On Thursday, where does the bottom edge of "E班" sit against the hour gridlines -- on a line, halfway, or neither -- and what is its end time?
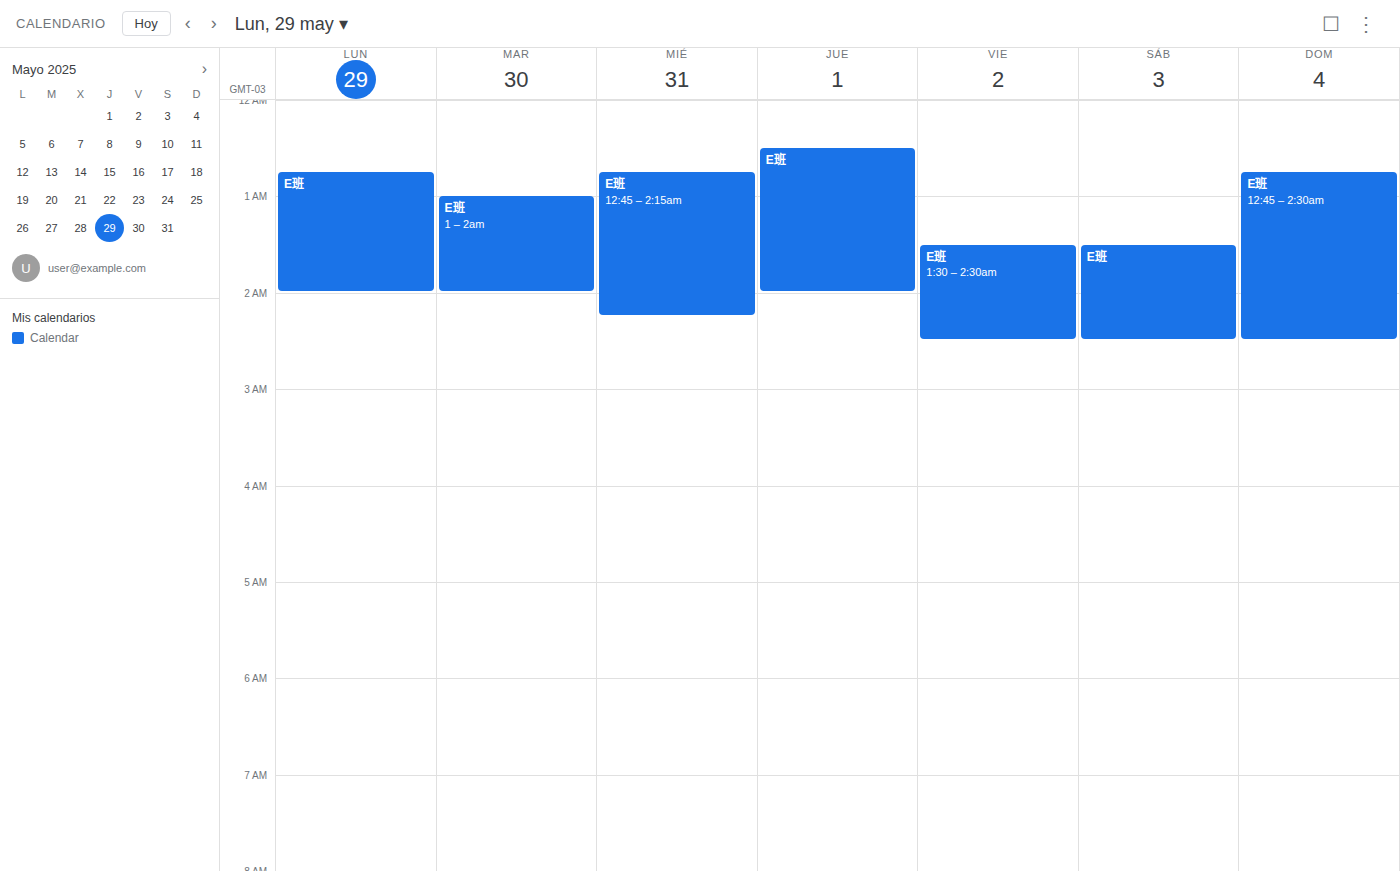
2:00 AM -- exactly on the 2 AM line.